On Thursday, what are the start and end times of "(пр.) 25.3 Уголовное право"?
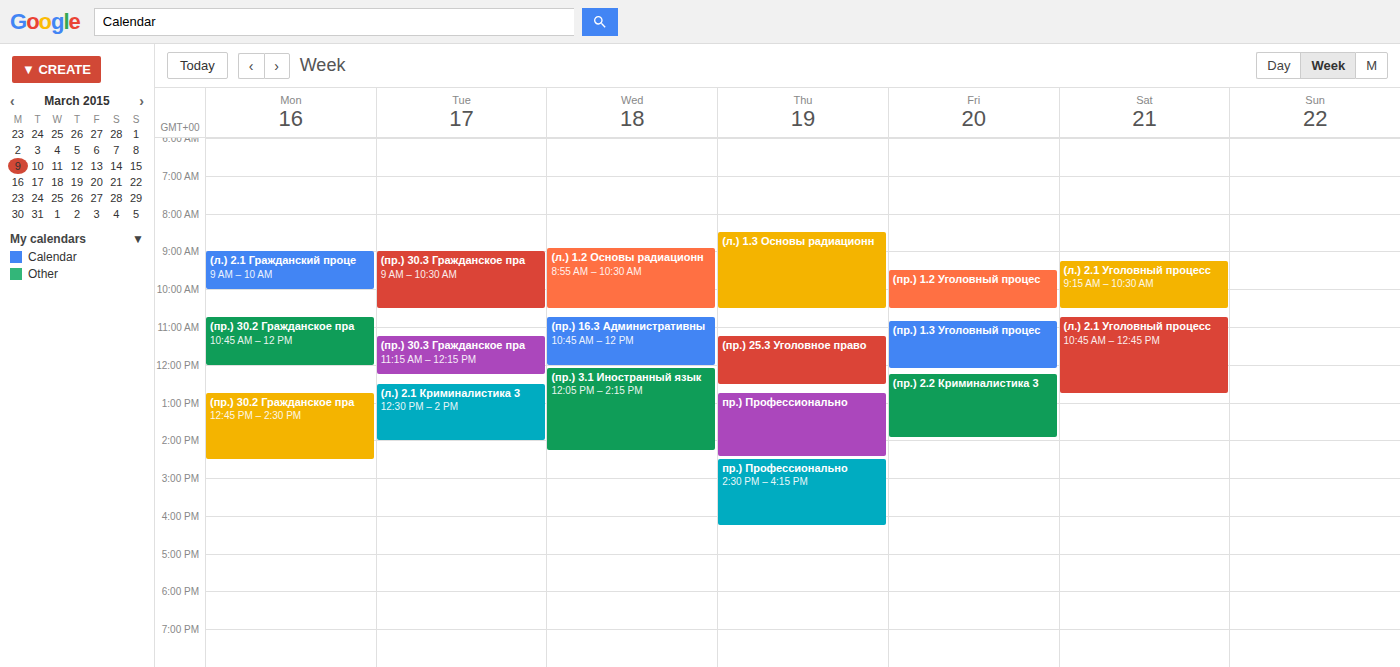
11:15 AM to 12:30 PM